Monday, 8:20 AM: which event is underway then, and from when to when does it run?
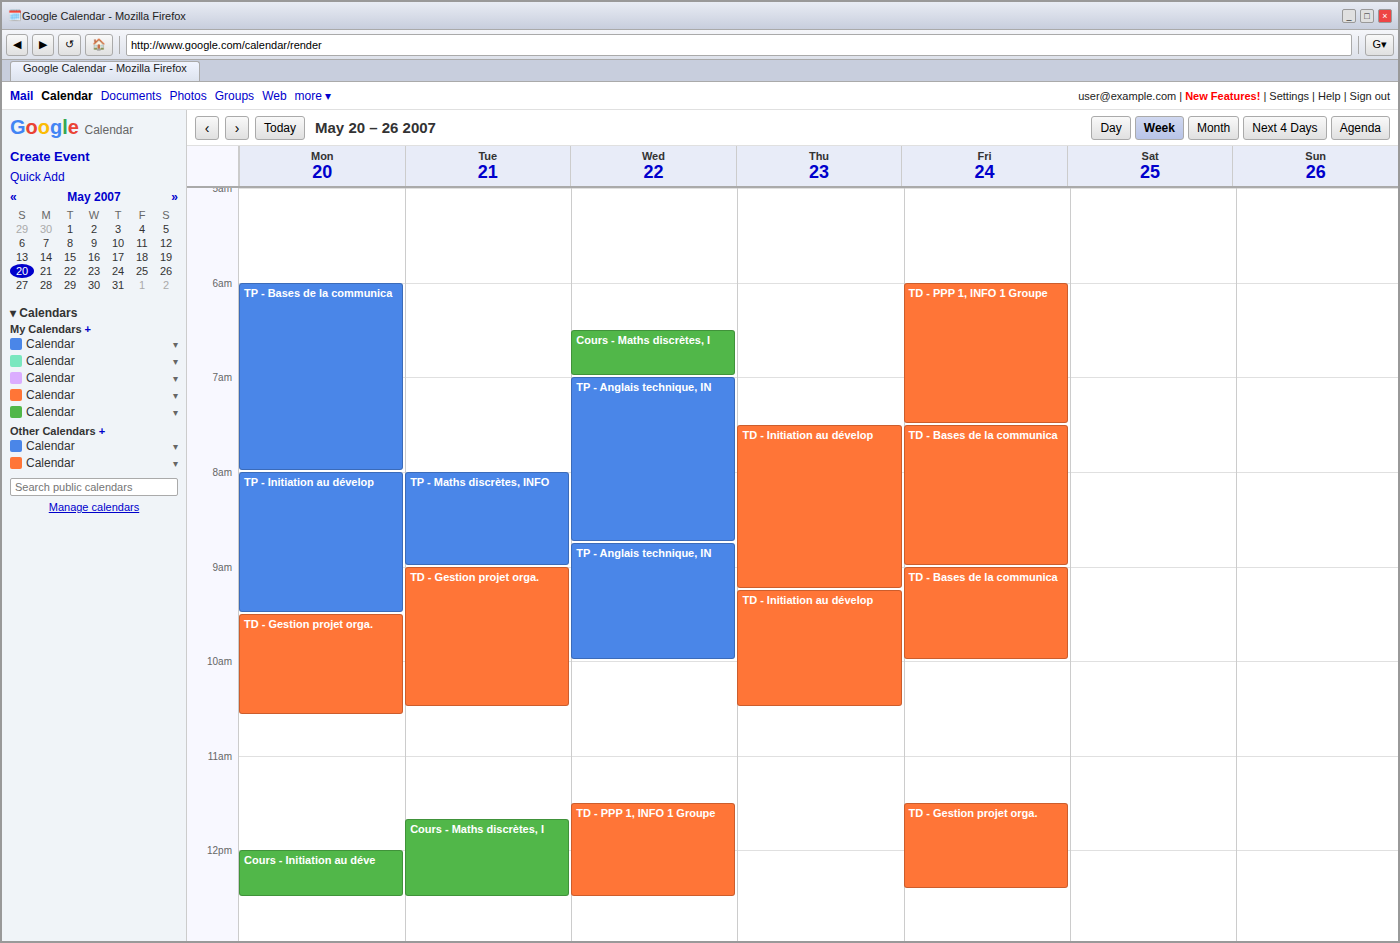
"TP - Initiation au dévelop", 8:00 AM to 9:30 AM